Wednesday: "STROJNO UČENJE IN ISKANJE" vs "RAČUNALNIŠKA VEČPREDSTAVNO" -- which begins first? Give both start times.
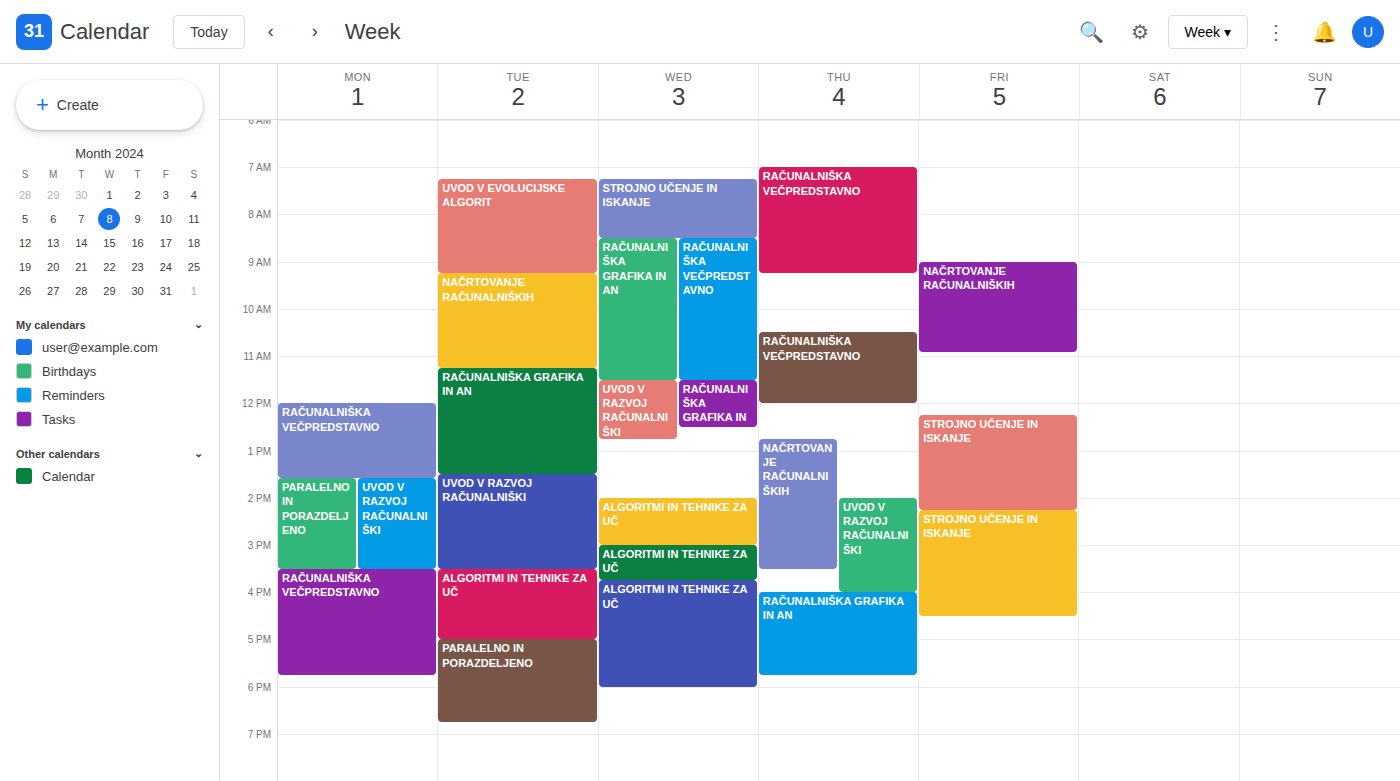
"STROJNO UČENJE IN ISKANJE" 7:15 AM; "RAČUNALNIŠKA VEČPREDSTAVNO" 8:30 AM.